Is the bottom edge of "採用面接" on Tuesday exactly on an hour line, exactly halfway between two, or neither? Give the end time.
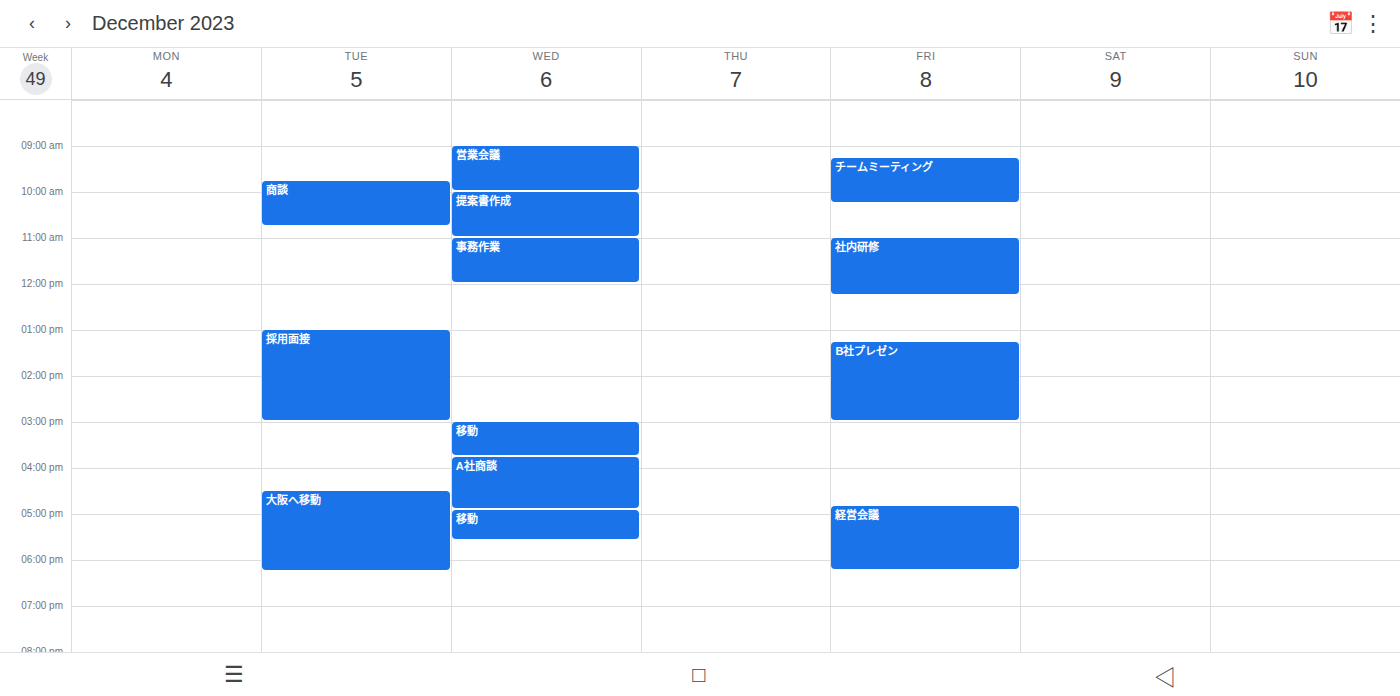
3:00 PM -- exactly on the 3 PM line.